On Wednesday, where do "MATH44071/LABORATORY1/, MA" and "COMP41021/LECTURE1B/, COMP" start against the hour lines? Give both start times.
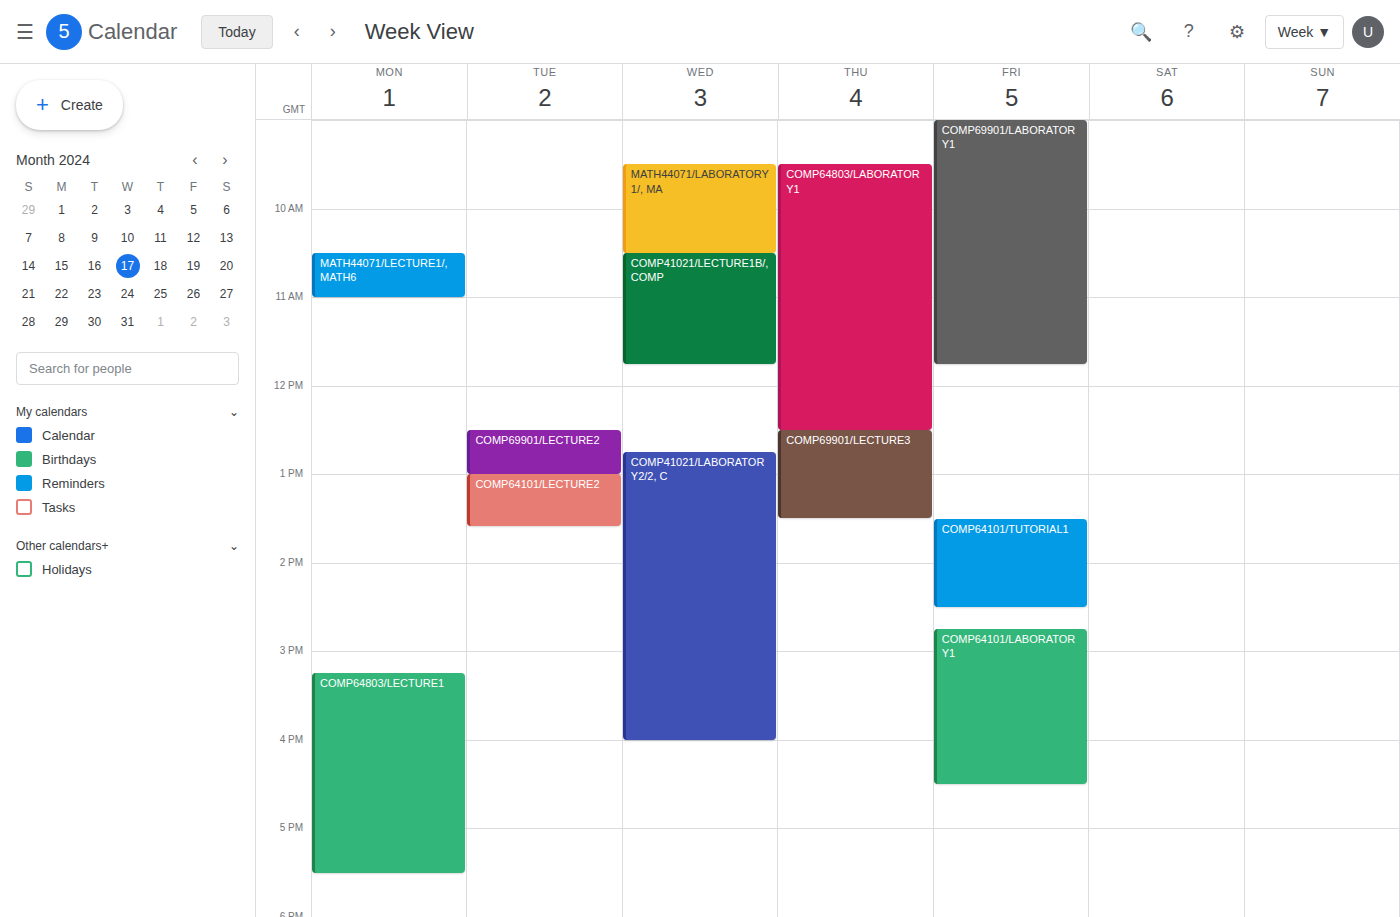
"MATH44071/LABORATORY1/, MA": 9:30 AM, halfway between the 9 AM and 10 AM lines. "COMP41021/LECTURE1B/, COMP": 10:30 AM, halfway between the 10 AM and 11 AM lines.